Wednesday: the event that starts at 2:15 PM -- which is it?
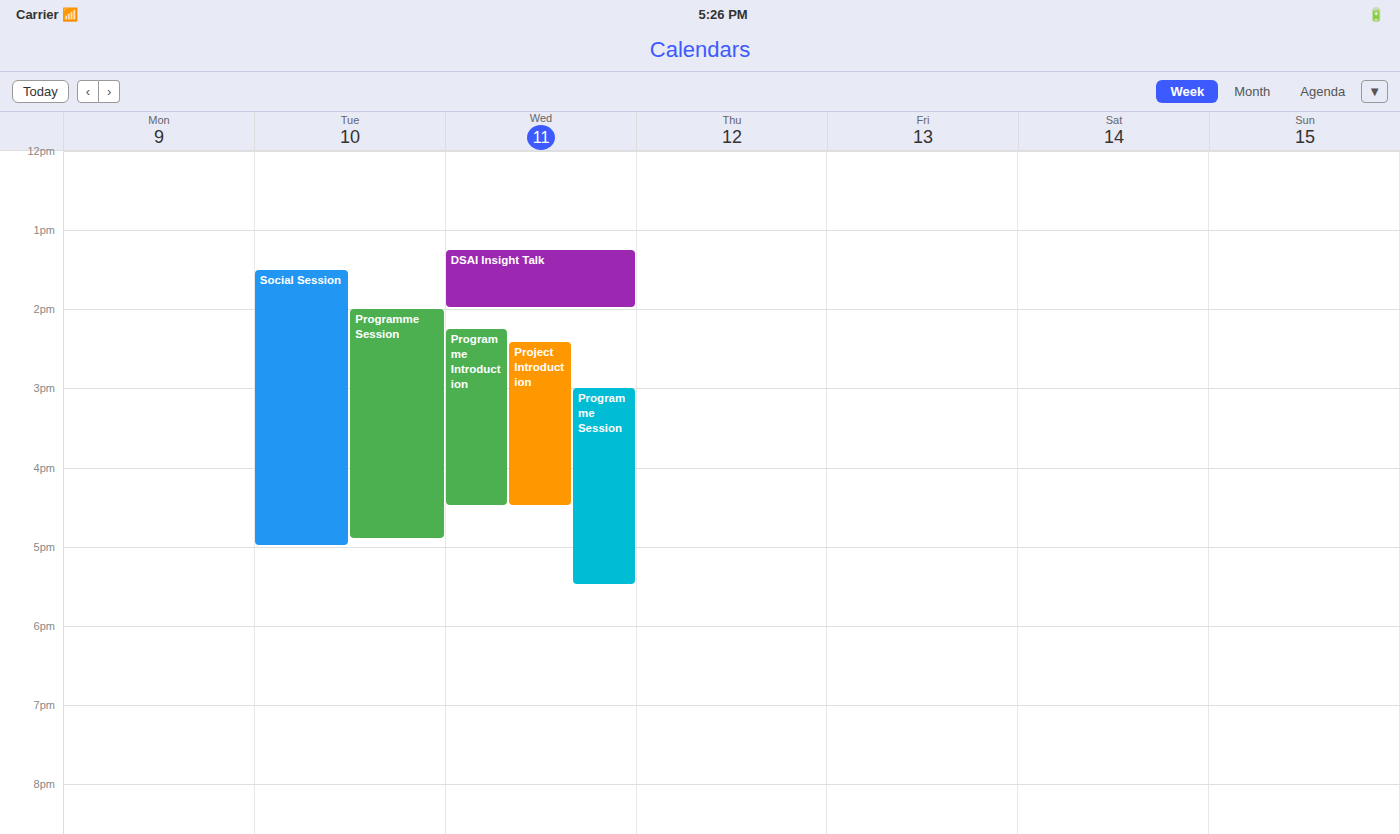
"Programme Introduction"